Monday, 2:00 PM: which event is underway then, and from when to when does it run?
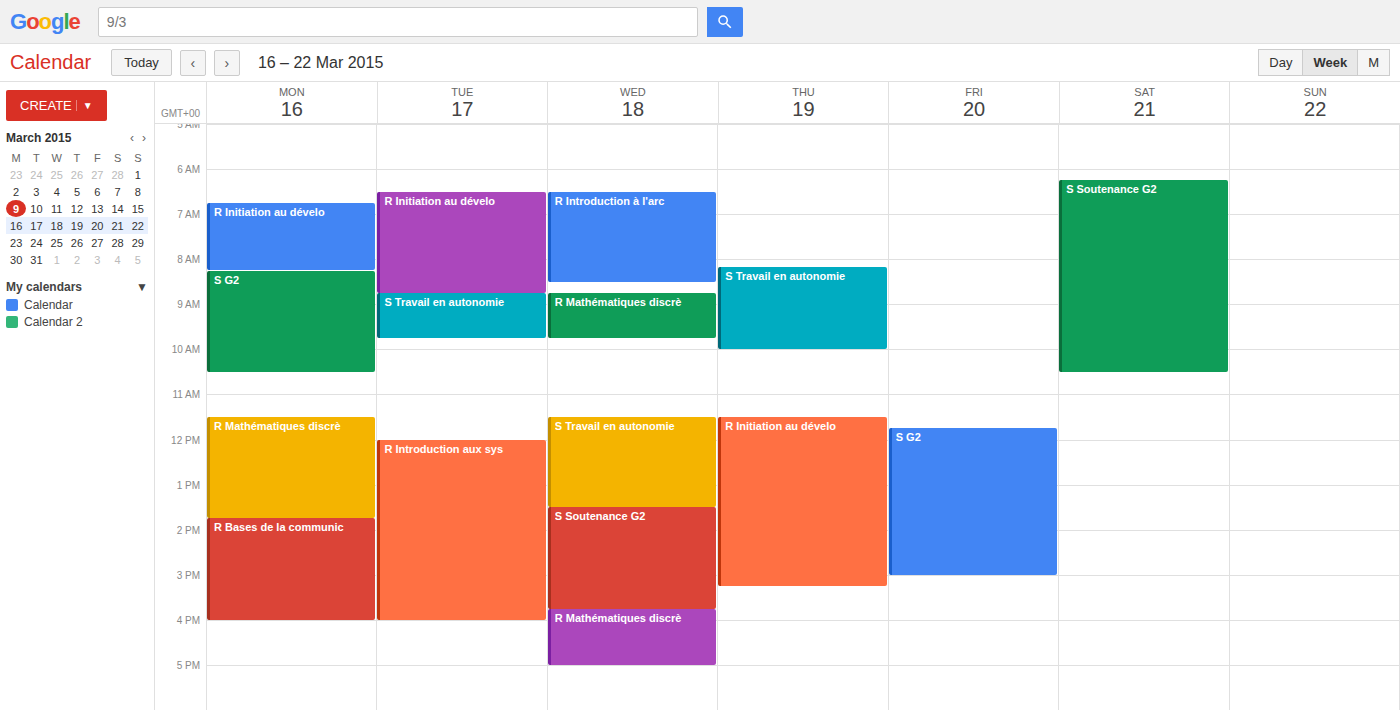
"R Bases de la communic", 1:45 PM to 4:00 PM